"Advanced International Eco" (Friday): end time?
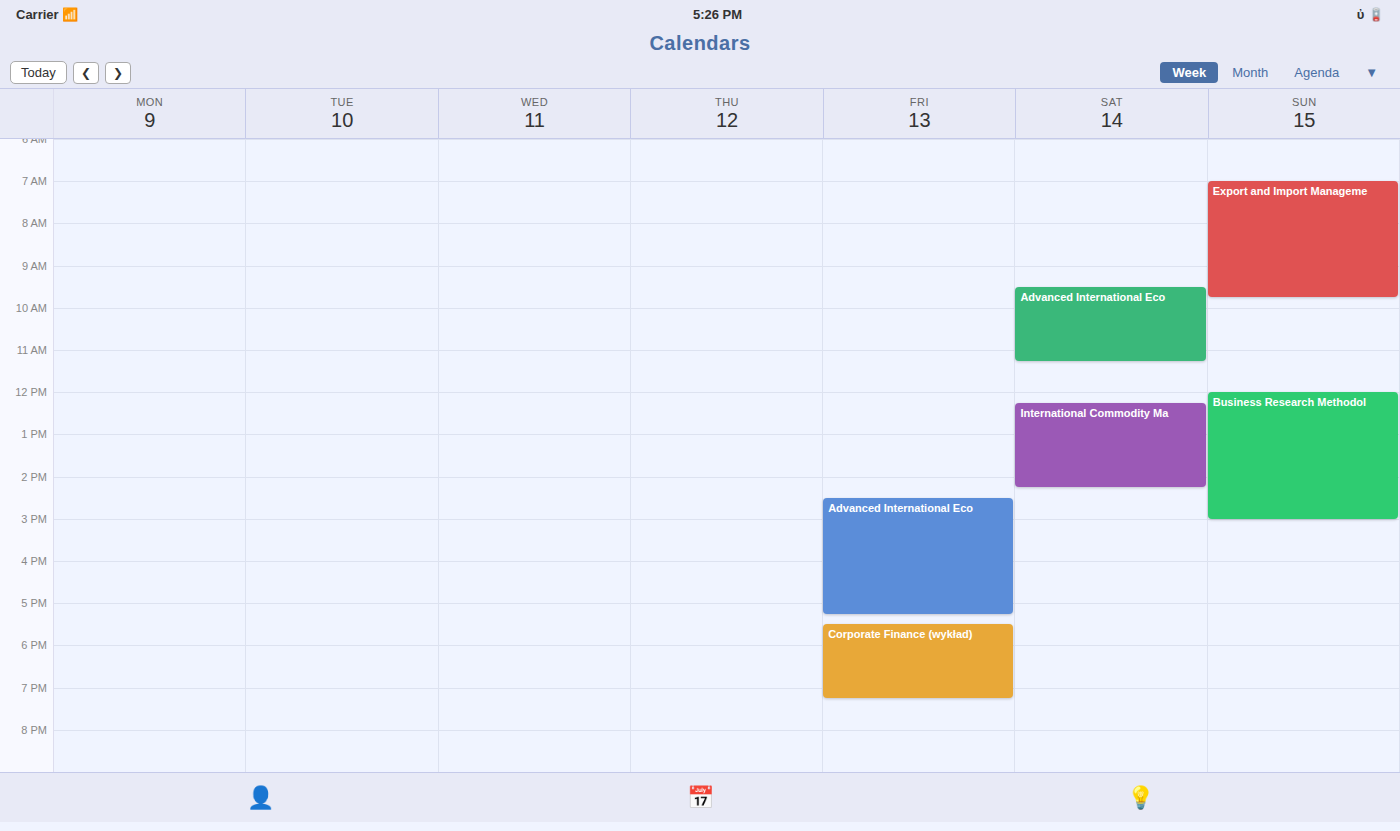
5:15 PM